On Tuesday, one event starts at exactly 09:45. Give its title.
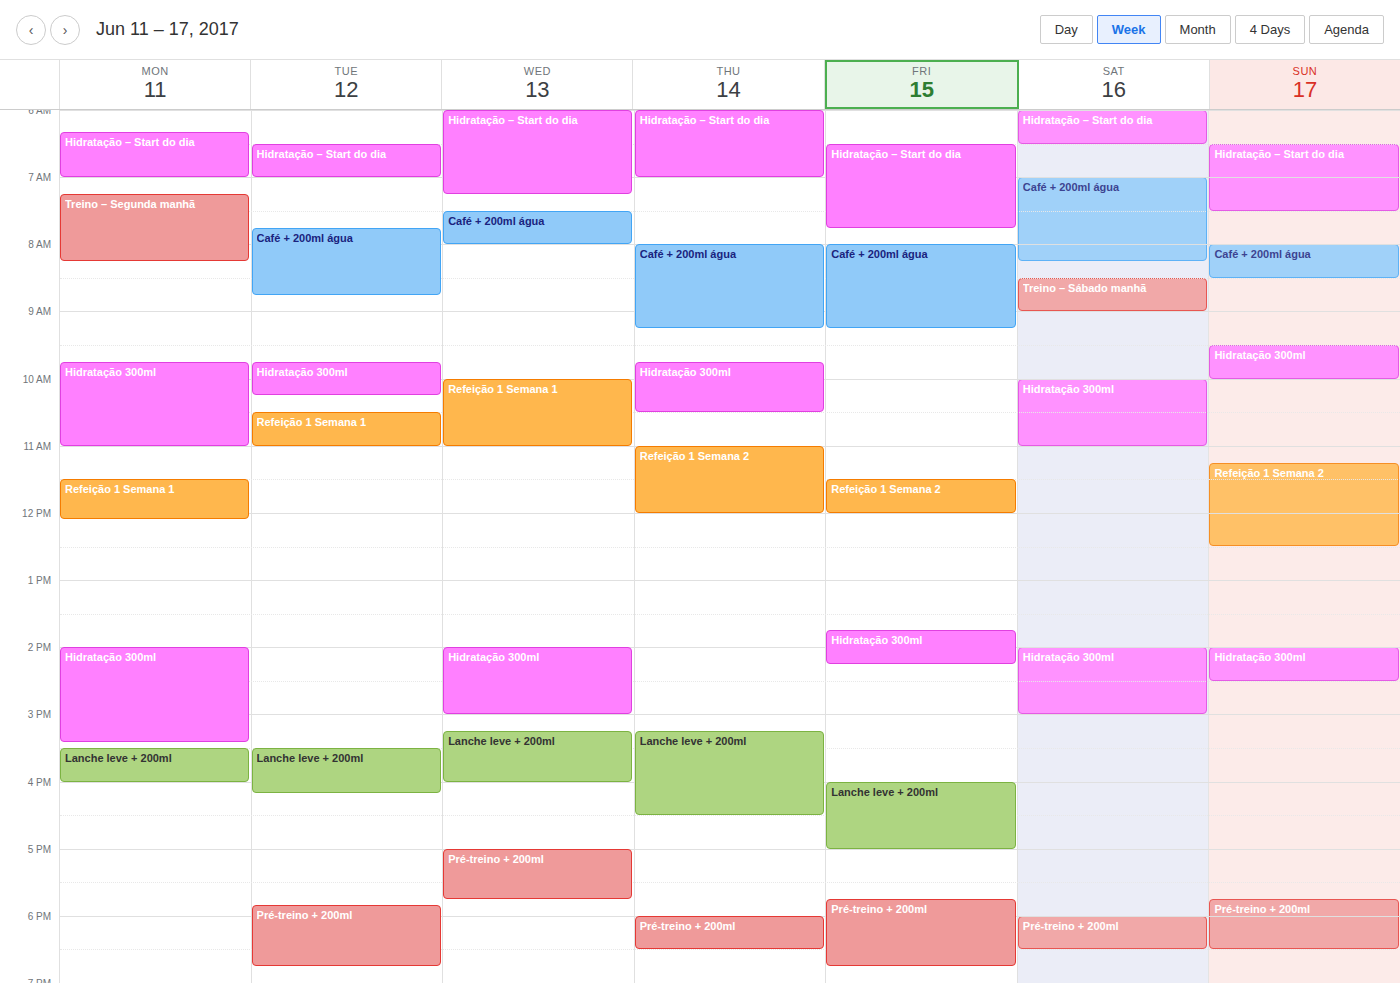
"Hidratação 300ml"